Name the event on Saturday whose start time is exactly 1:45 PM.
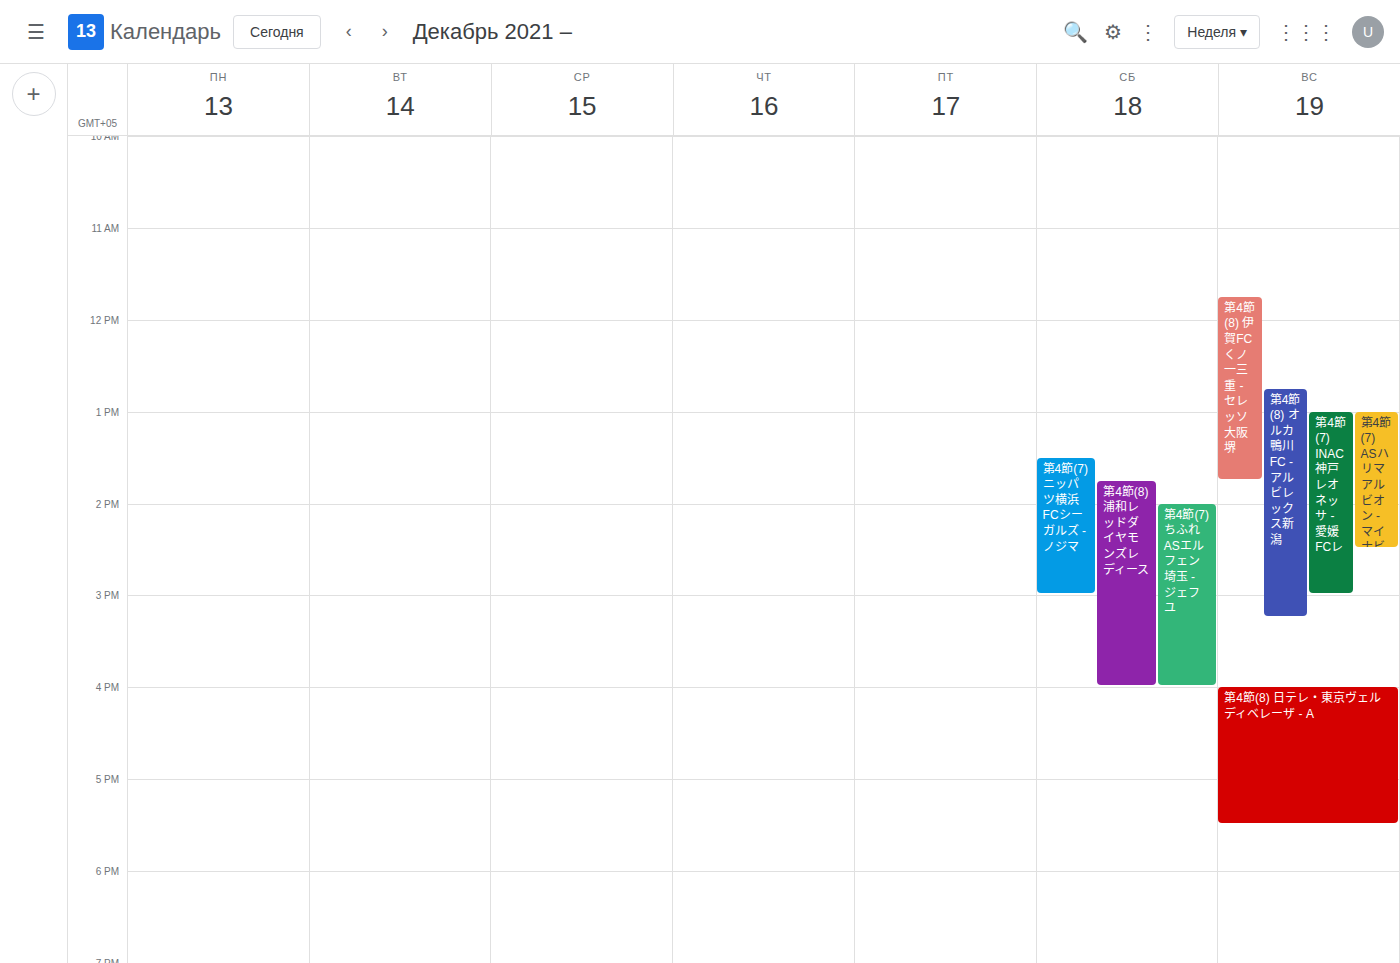
"第4節(8) 浦和レッドダイヤモンズレディース"